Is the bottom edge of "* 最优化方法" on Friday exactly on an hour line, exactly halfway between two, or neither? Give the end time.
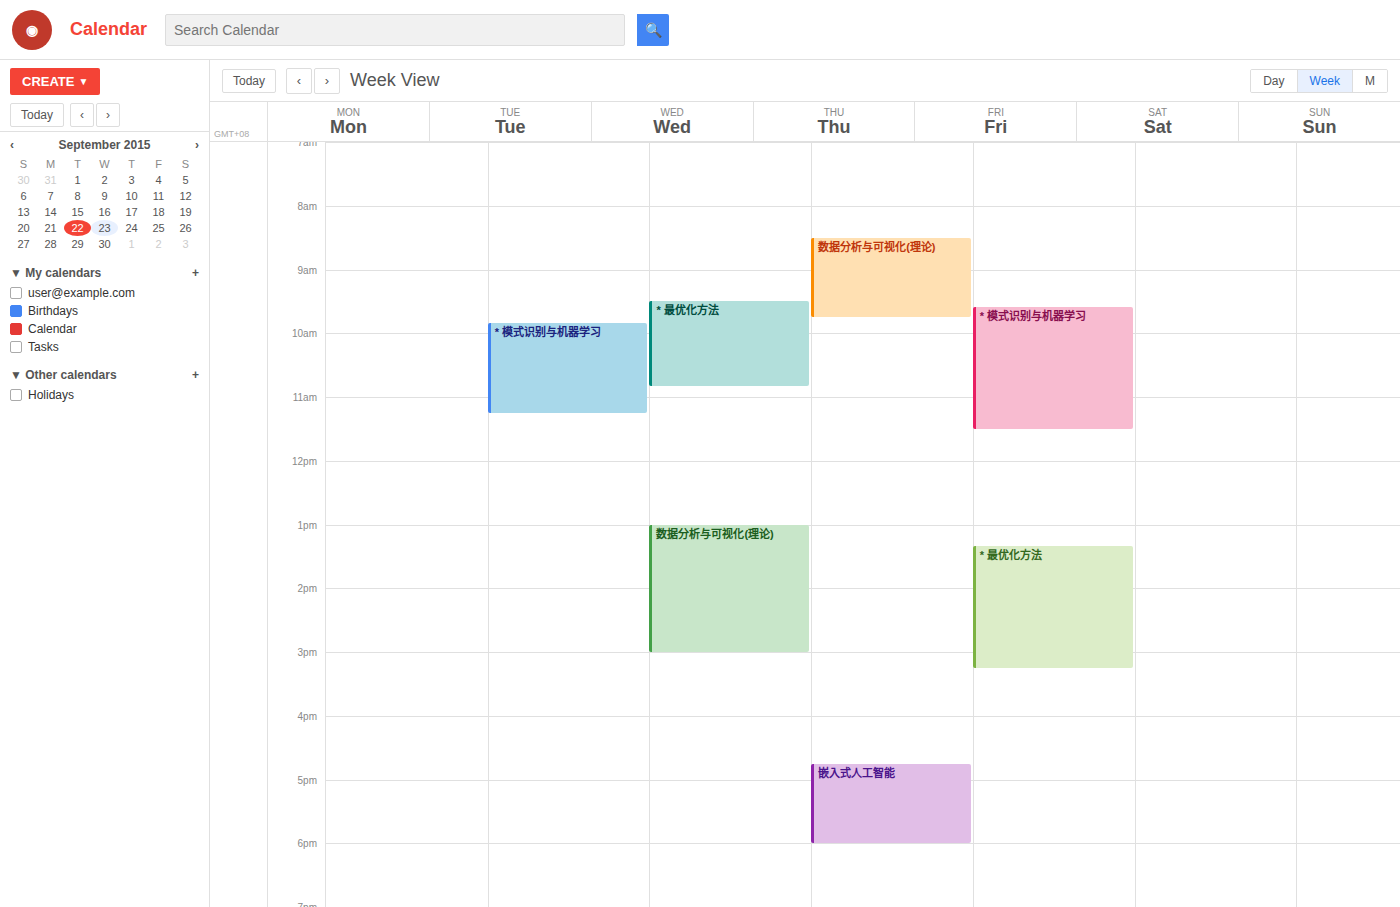
3:15 PM -- neither: a quarter of the way from the 3 PM line to the 4 PM line.